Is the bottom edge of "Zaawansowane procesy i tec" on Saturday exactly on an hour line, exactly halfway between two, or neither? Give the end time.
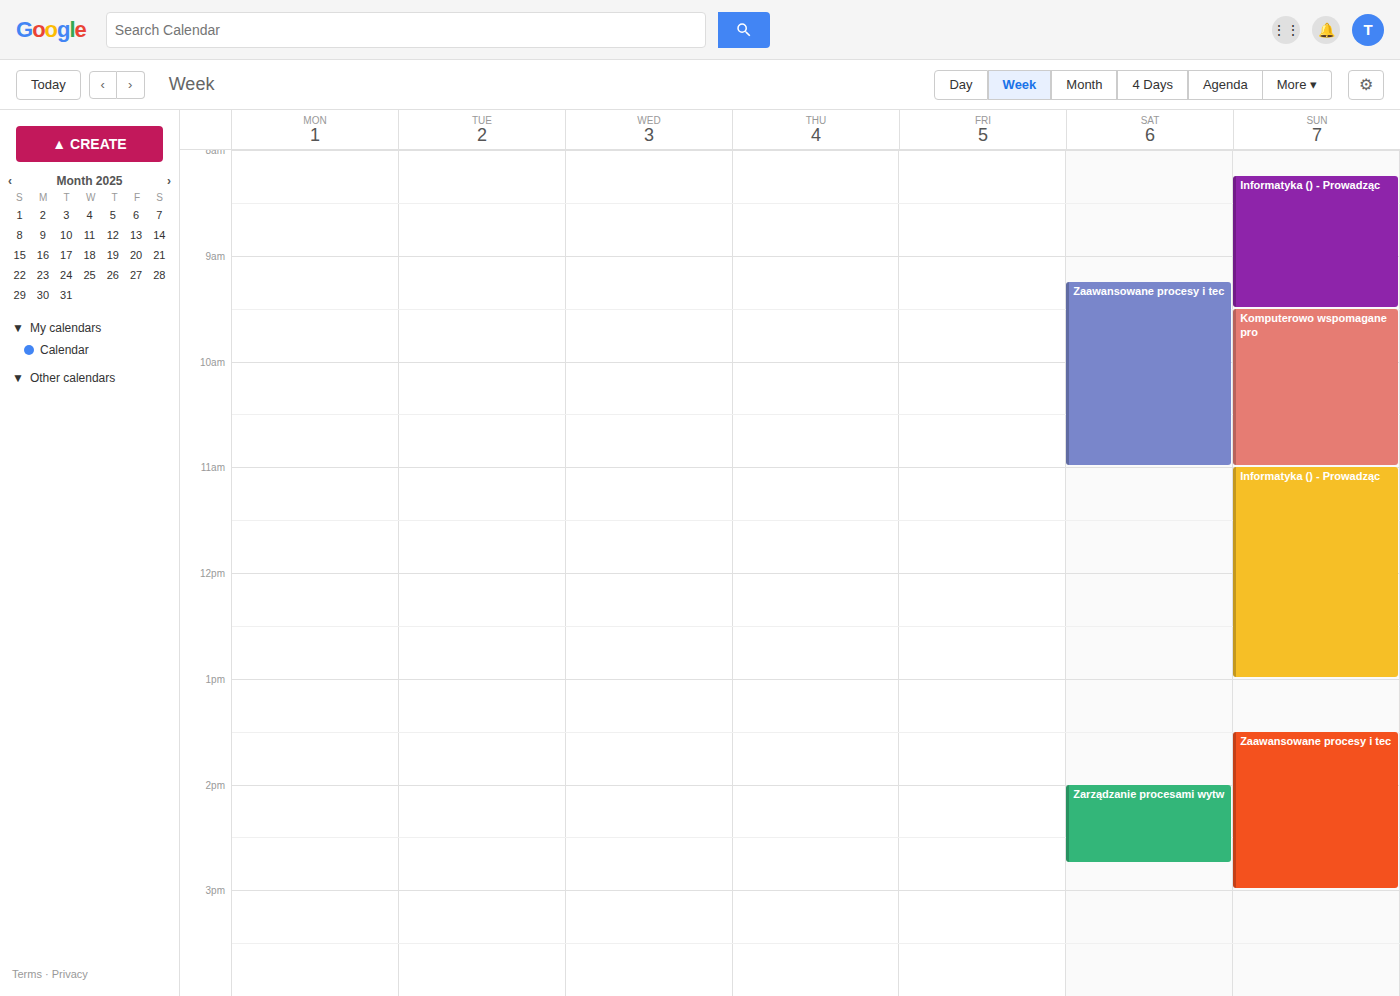
11:00 AM -- exactly on the 11 AM line.